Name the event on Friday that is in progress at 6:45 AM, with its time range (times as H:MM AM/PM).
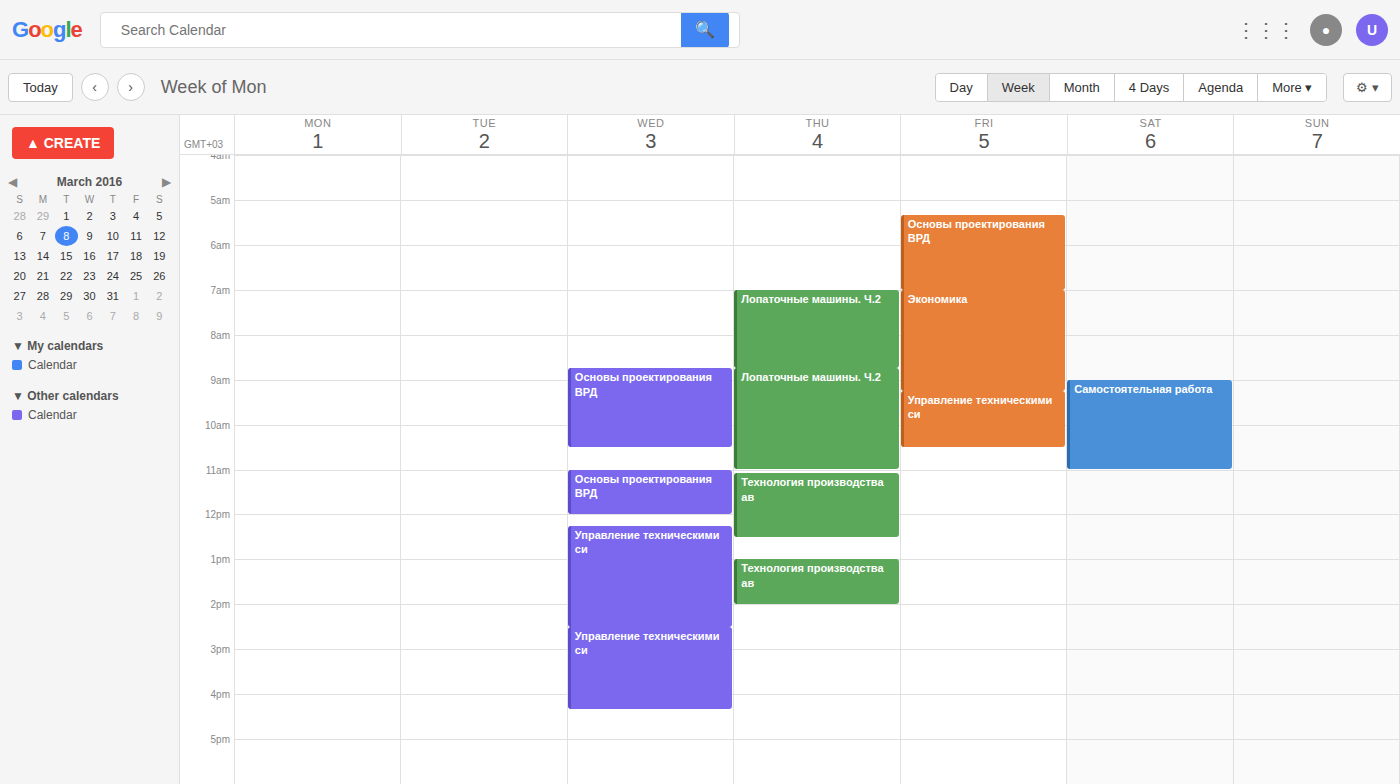
"Основы проектирования ВРД", 5:20 AM to 7:00 AM